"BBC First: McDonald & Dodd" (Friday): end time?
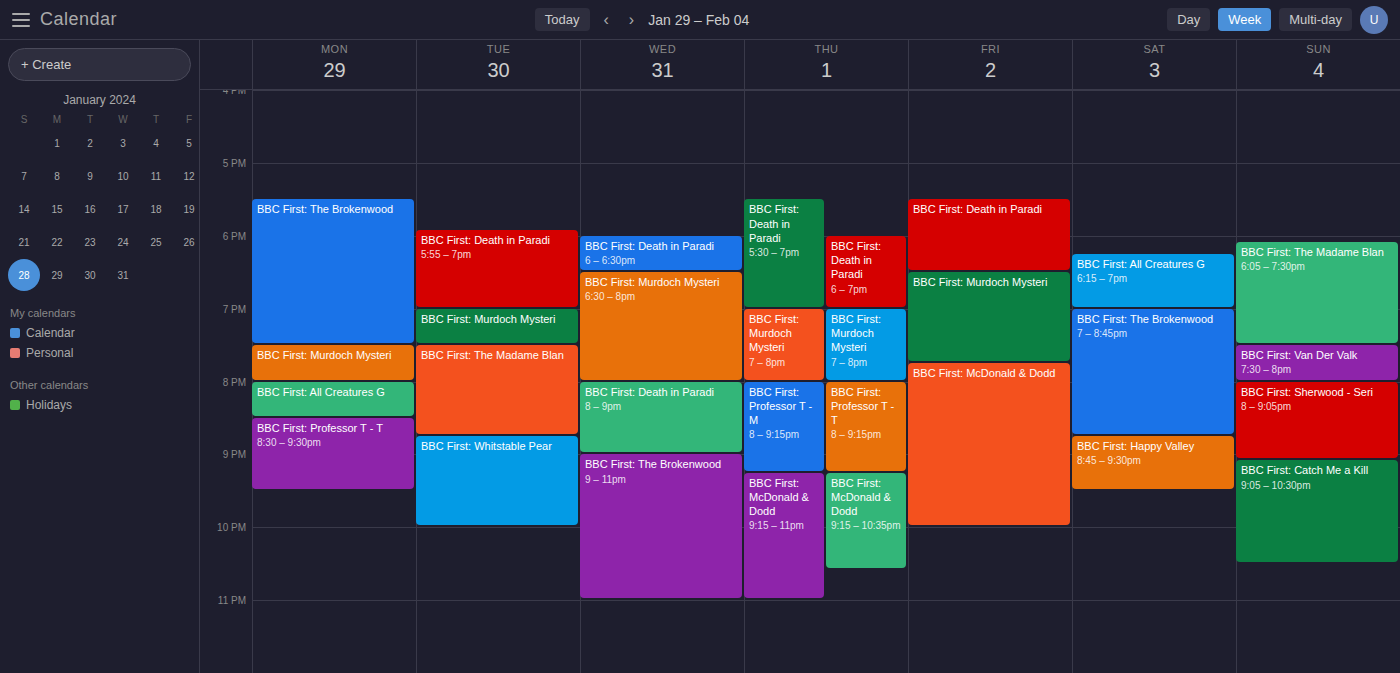
10:00 PM